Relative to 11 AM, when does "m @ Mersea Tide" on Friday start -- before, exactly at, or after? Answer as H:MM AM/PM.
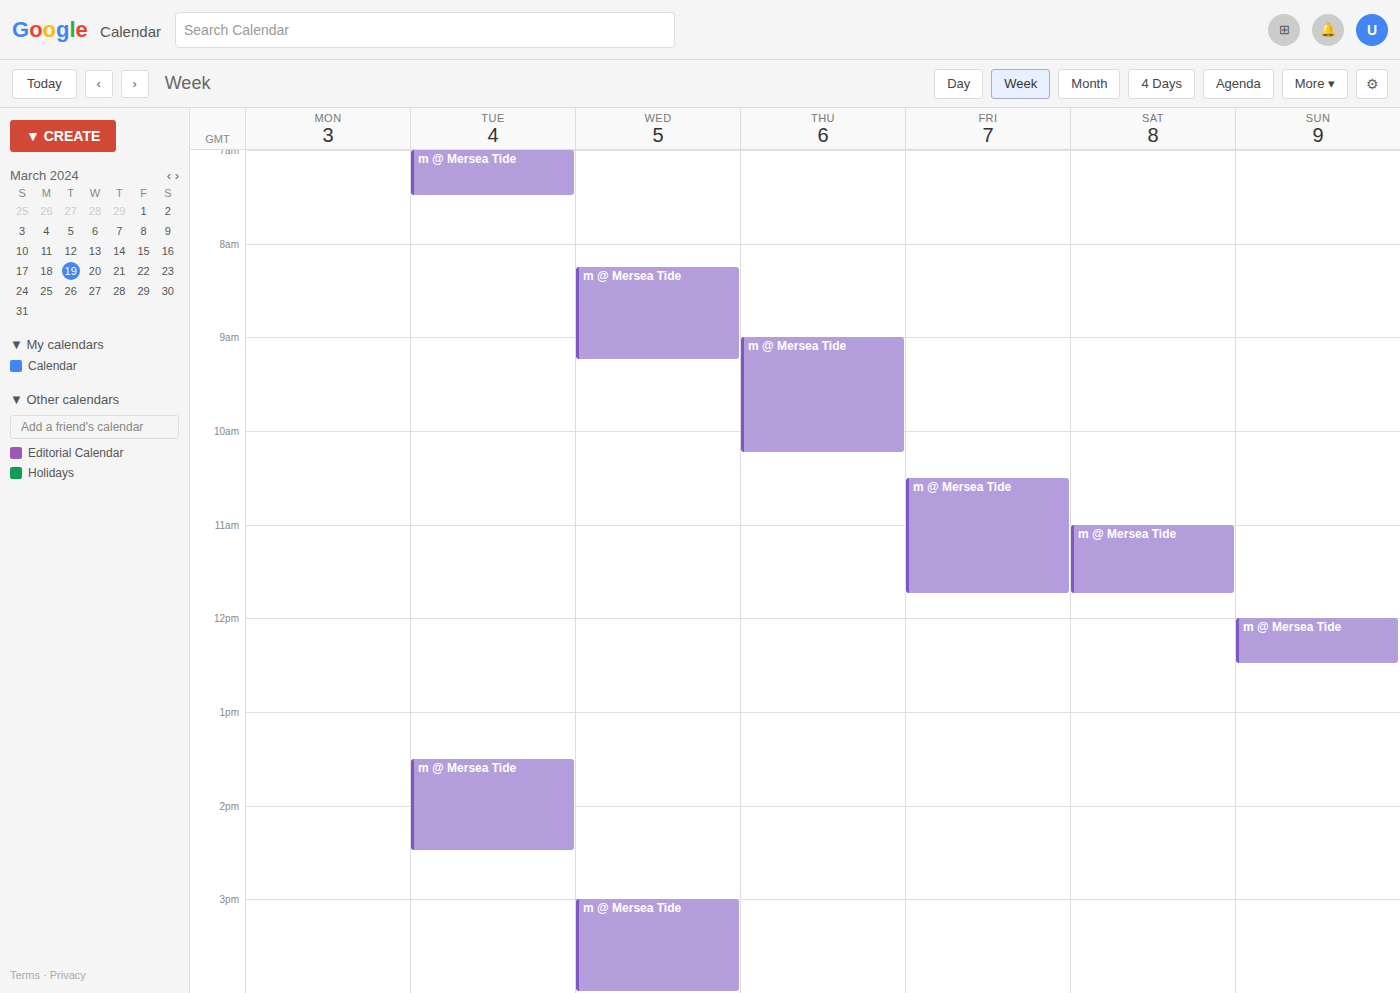
10:30 AM -- before 11 AM, 30 minutes above the 11 AM line.